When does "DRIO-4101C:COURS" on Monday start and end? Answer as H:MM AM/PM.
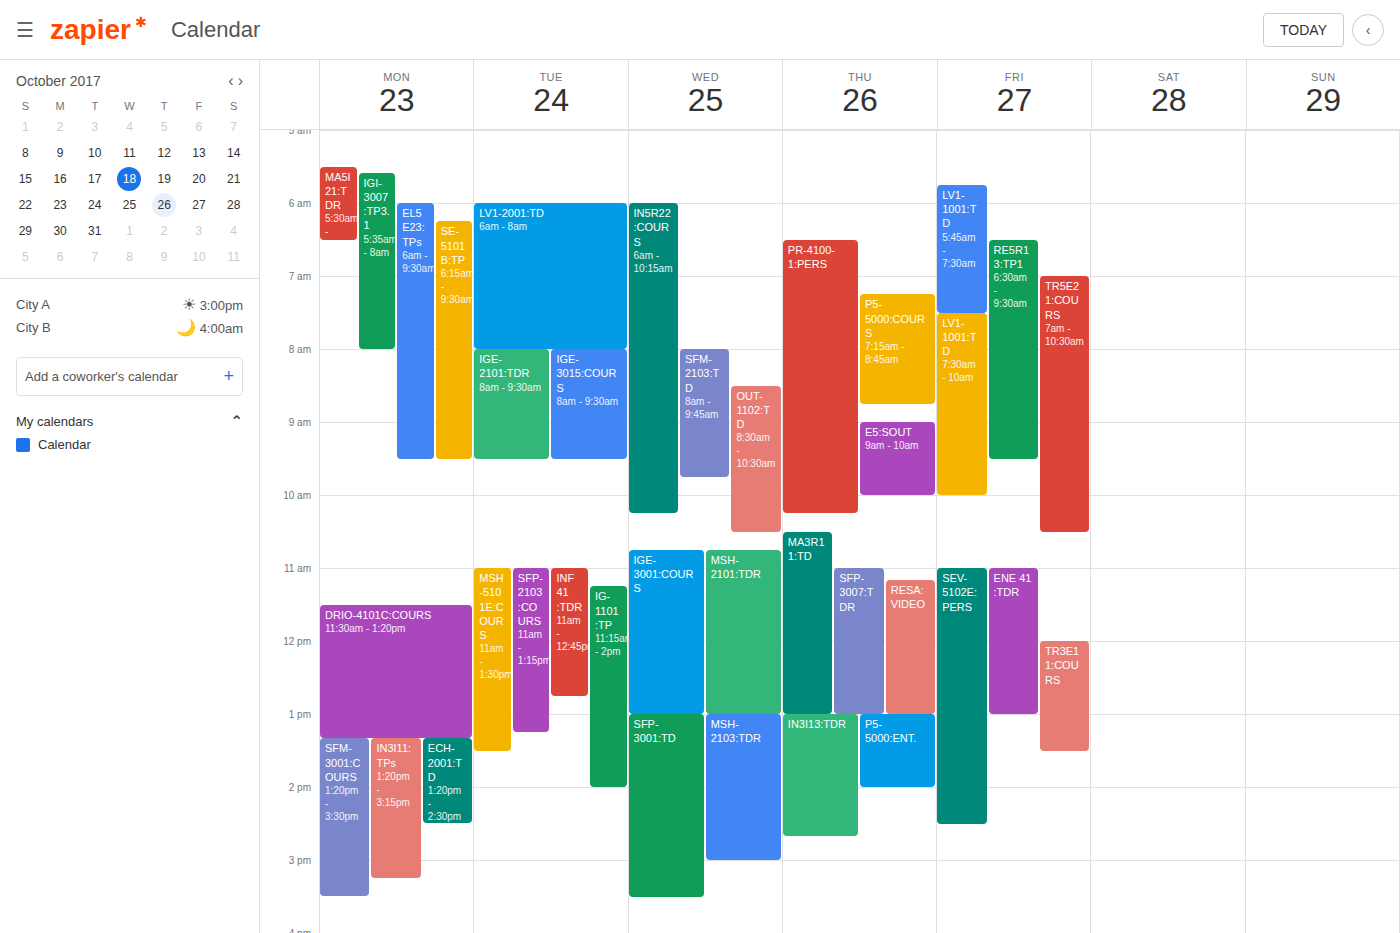
11:30 AM to 1:20 PM